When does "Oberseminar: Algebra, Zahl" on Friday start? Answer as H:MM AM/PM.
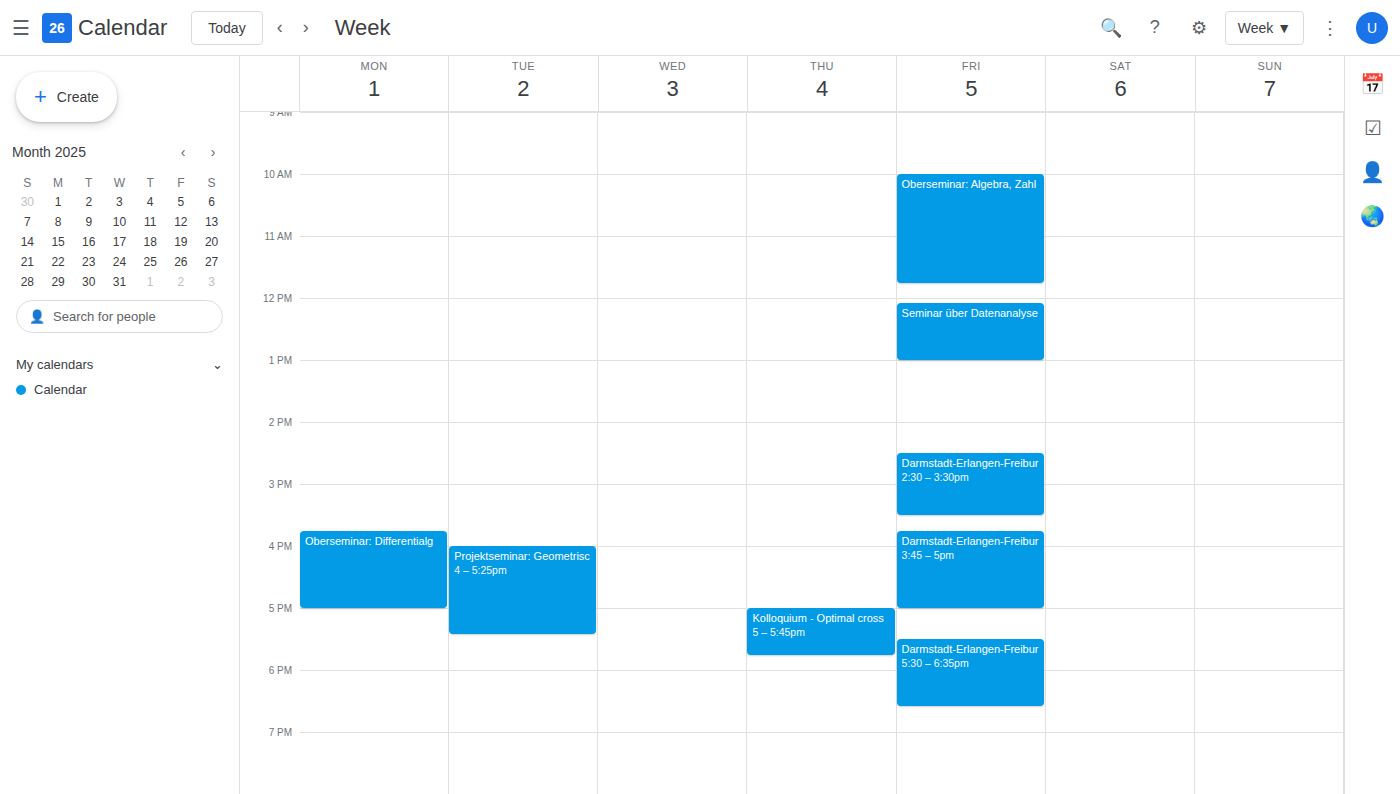
10:00 AM